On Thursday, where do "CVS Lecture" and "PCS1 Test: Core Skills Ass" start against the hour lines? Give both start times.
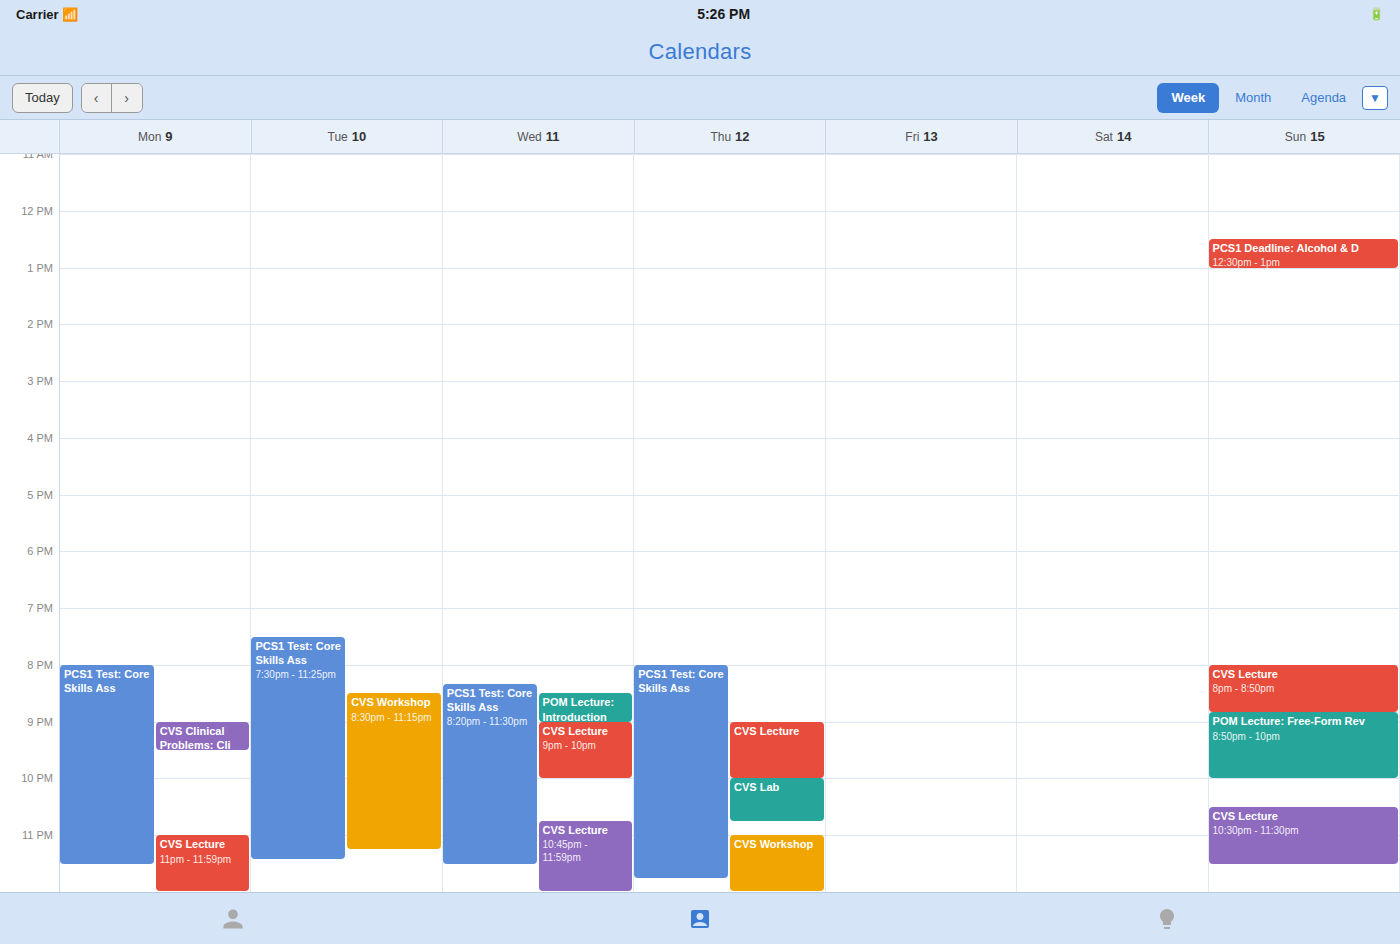
"CVS Lecture": 9:00 PM, exactly on the 9 PM line. "PCS1 Test: Core Skills Ass": 8:00 PM, exactly on the 8 PM line.